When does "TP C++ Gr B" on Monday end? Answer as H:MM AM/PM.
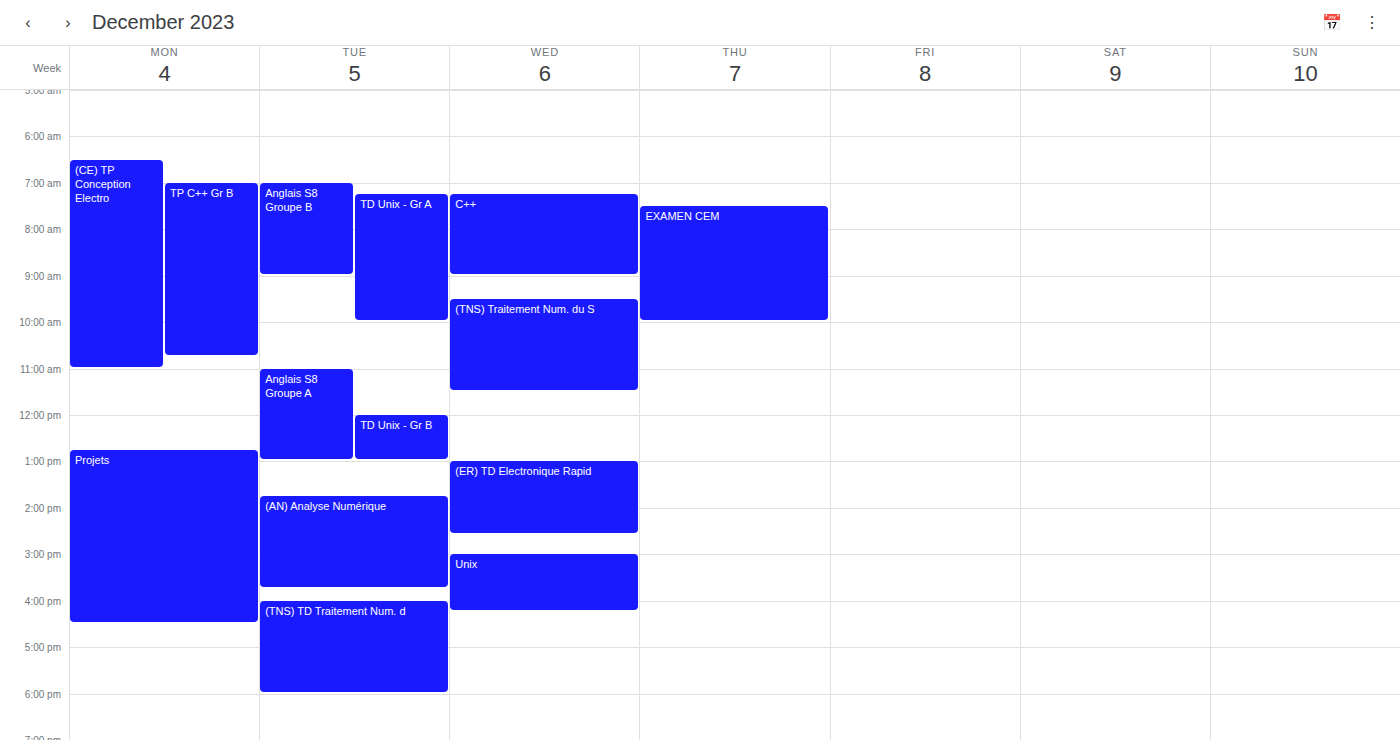
10:45 AM